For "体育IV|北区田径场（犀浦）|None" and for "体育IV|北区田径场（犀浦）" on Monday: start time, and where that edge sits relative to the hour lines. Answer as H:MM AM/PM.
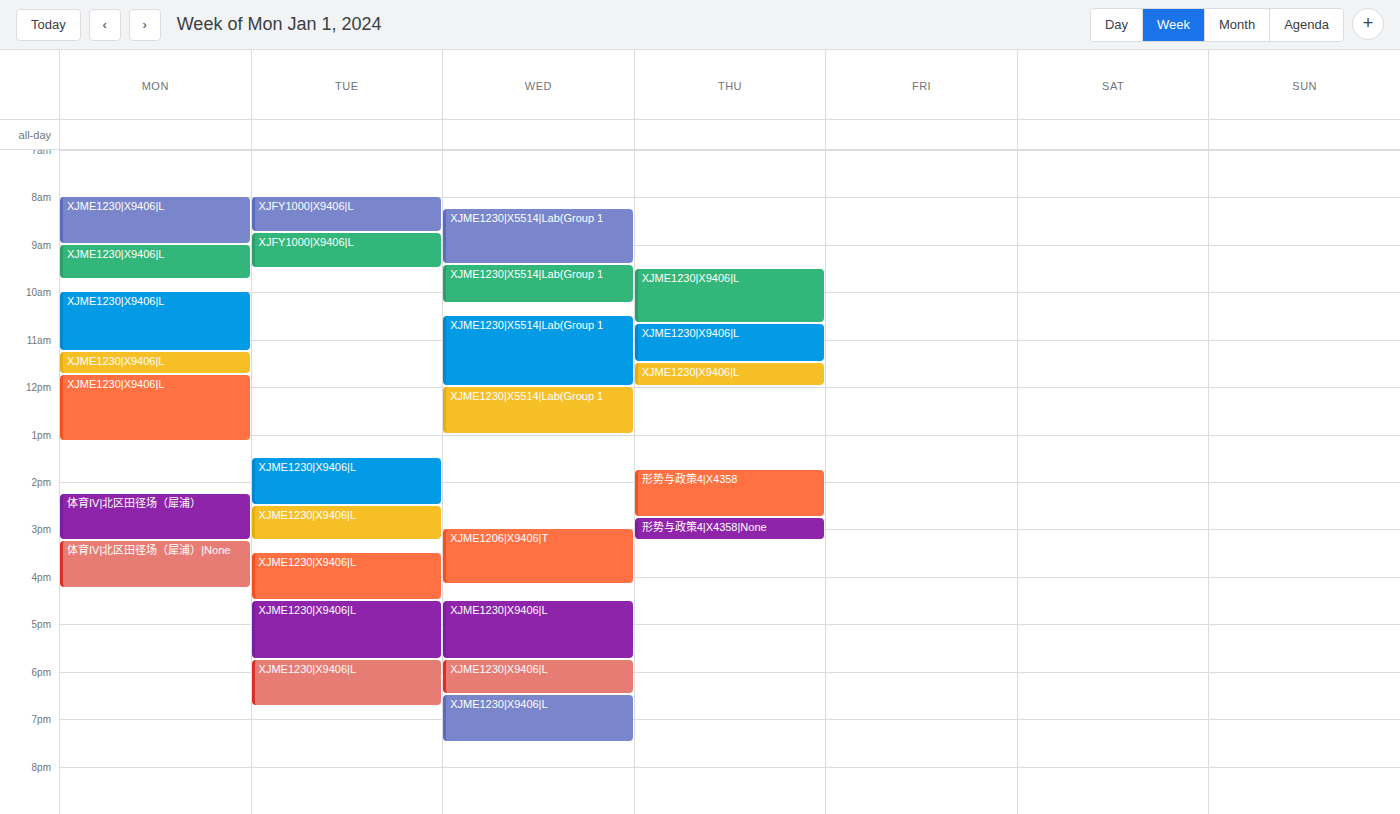
"体育IV|北区田径场（犀浦）|None": 3:15 PM, neither: a quarter of the way from the 3 PM line to the 4 PM line. "体育IV|北区田径场（犀浦）": 2:15 PM, neither: a quarter of the way from the 2 PM line to the 3 PM line.